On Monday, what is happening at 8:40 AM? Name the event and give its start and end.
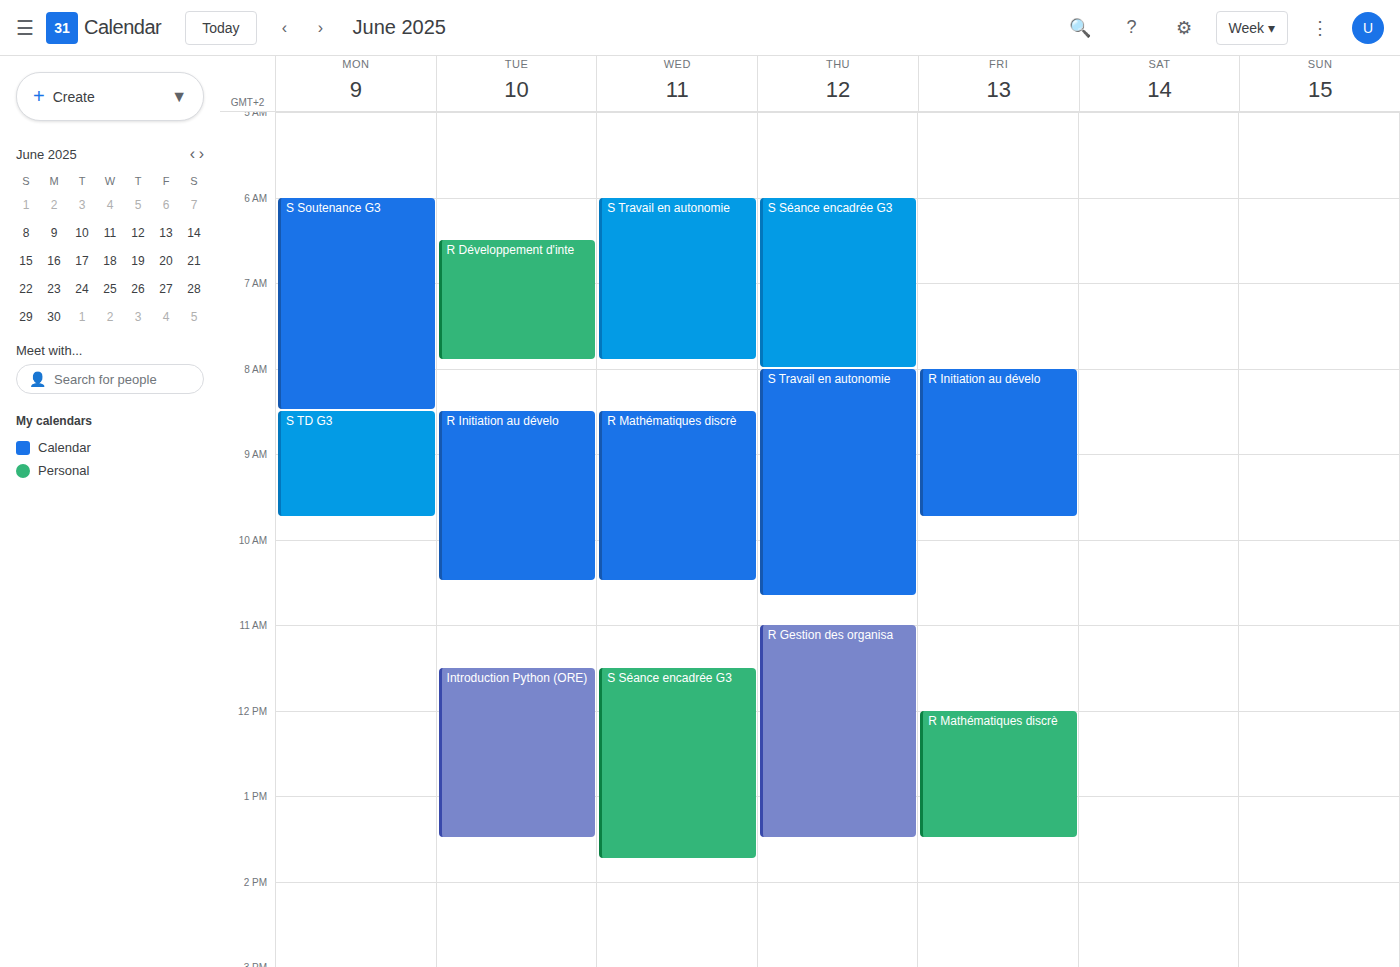
"S TD G3", 8:30 AM to 9:45 AM